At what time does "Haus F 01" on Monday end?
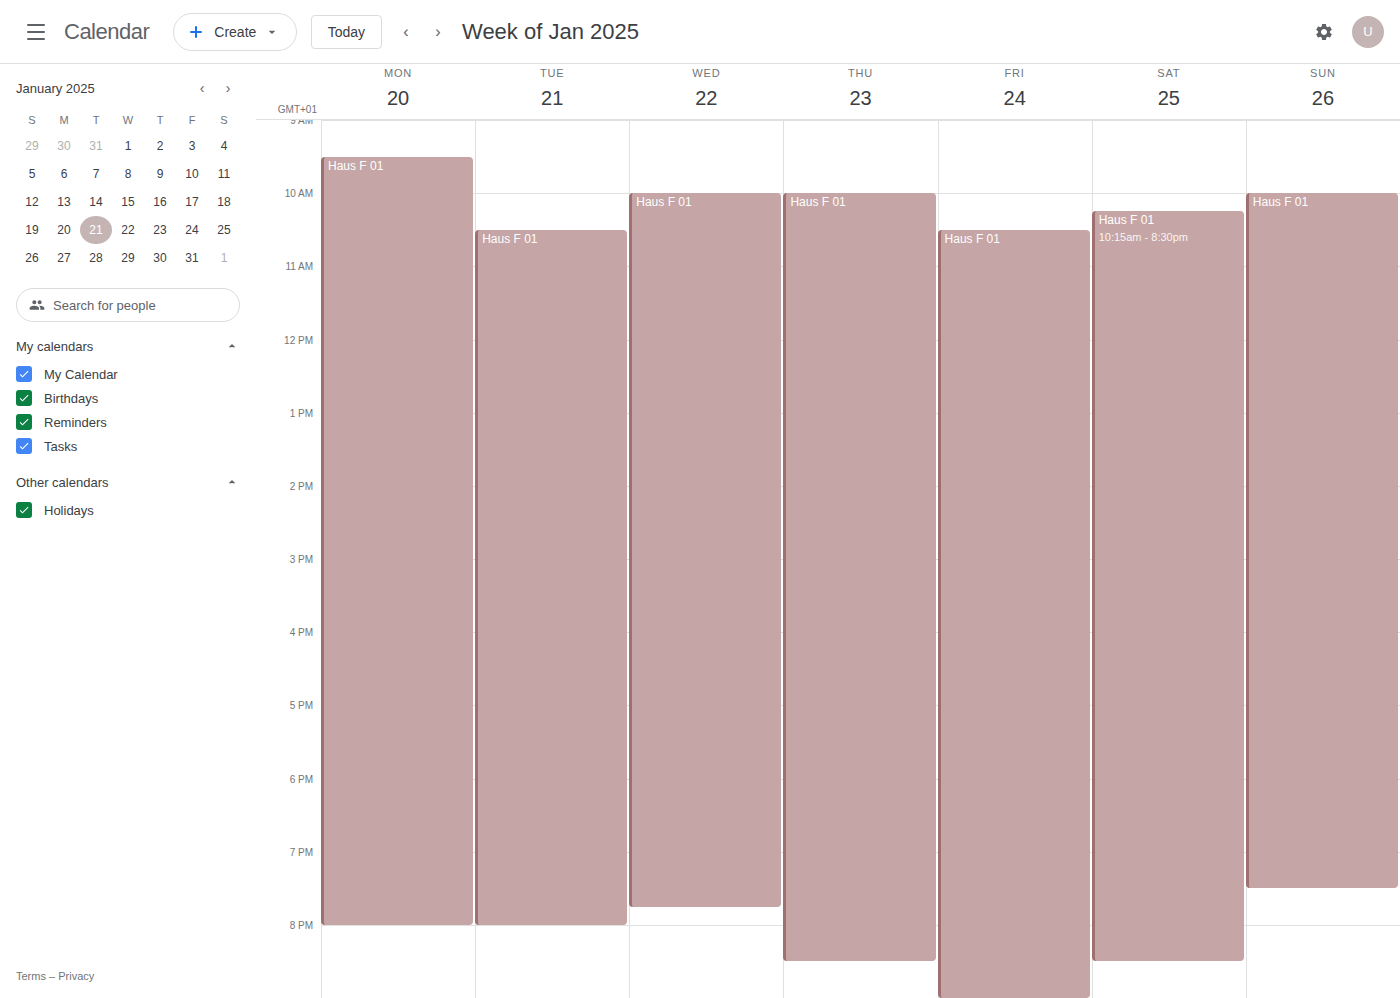
8:00 PM